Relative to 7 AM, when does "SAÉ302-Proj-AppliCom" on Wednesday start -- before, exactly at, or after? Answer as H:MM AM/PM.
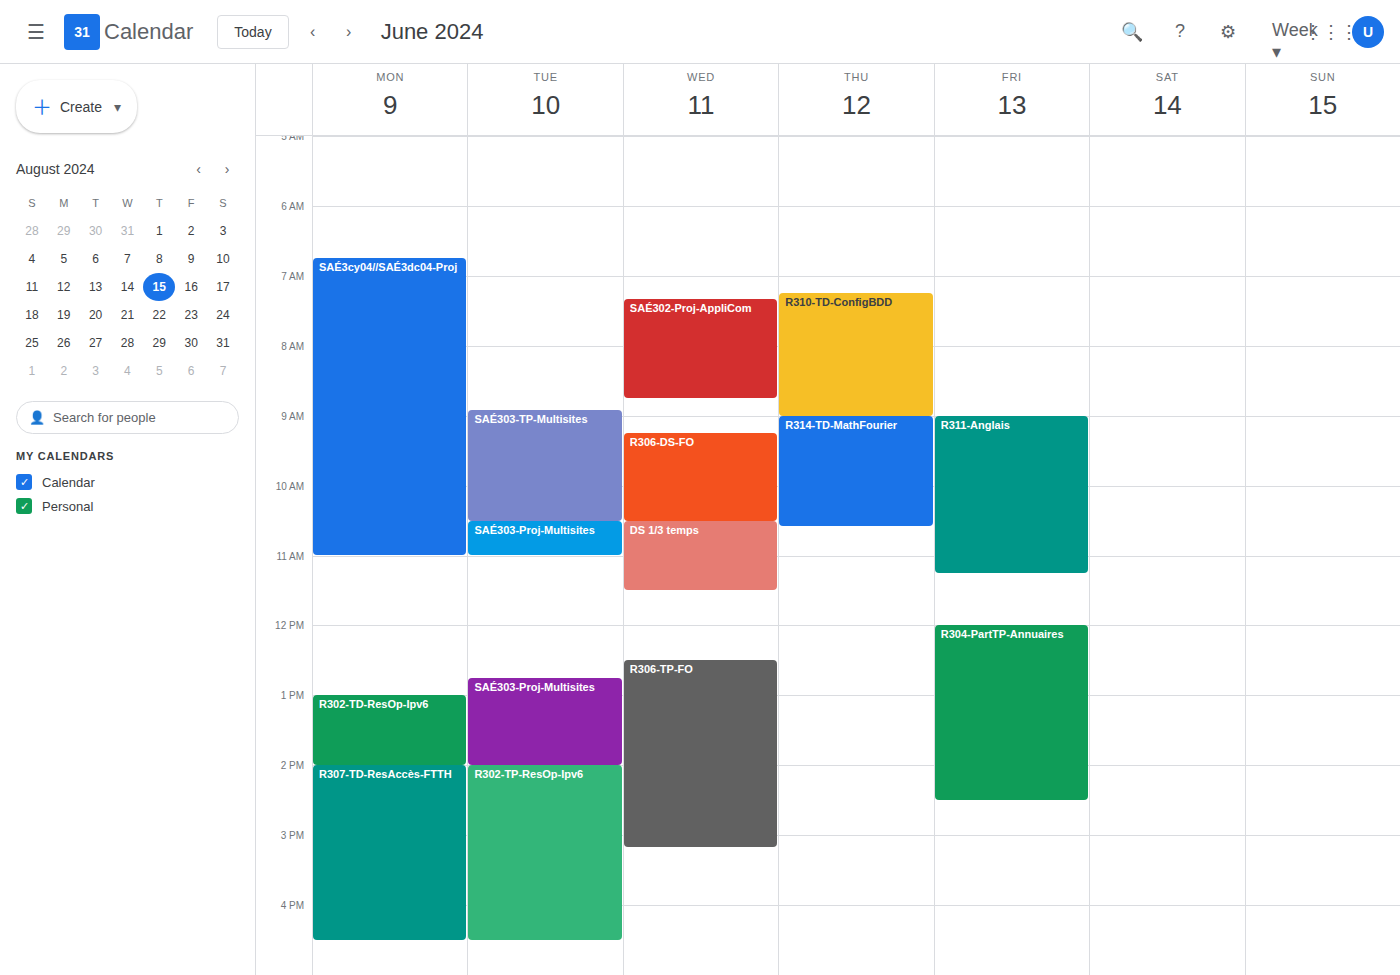
7:20 AM -- after 7 AM, 20 minutes below the 7 AM line.